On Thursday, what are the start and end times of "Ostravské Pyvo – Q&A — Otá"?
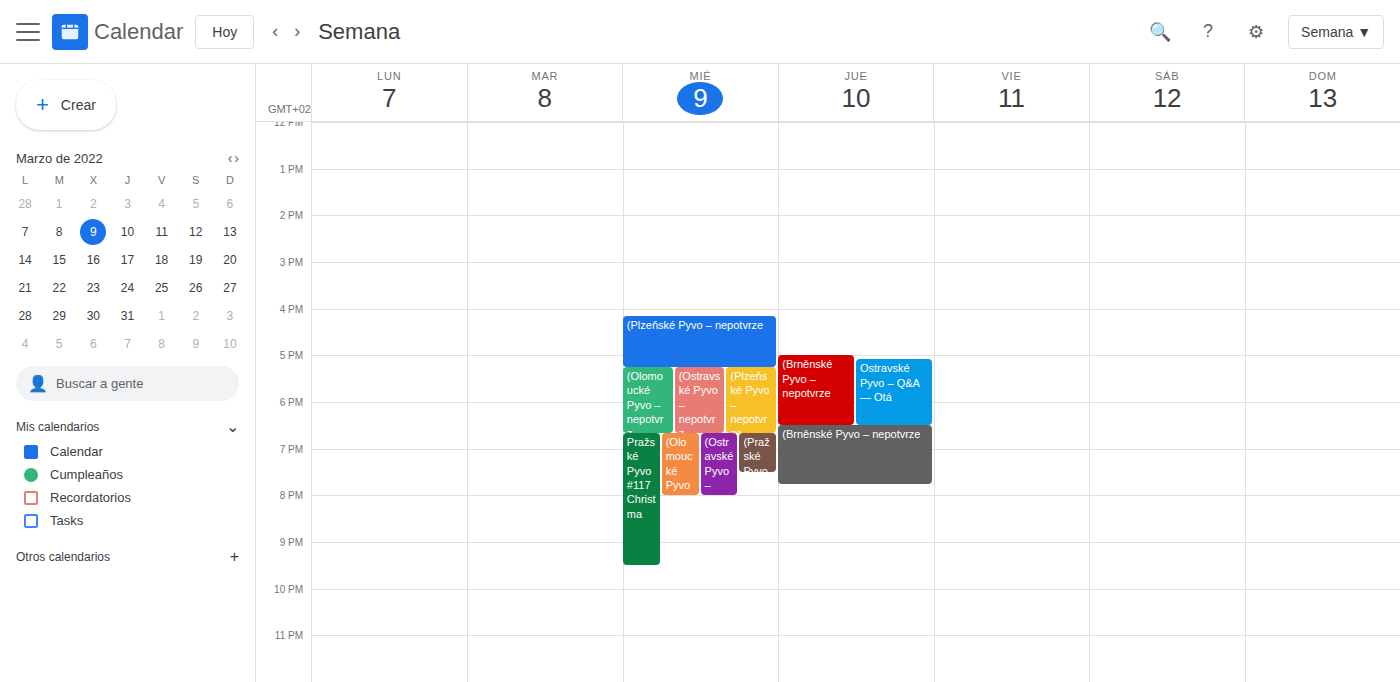
5:05 PM to 6:30 PM